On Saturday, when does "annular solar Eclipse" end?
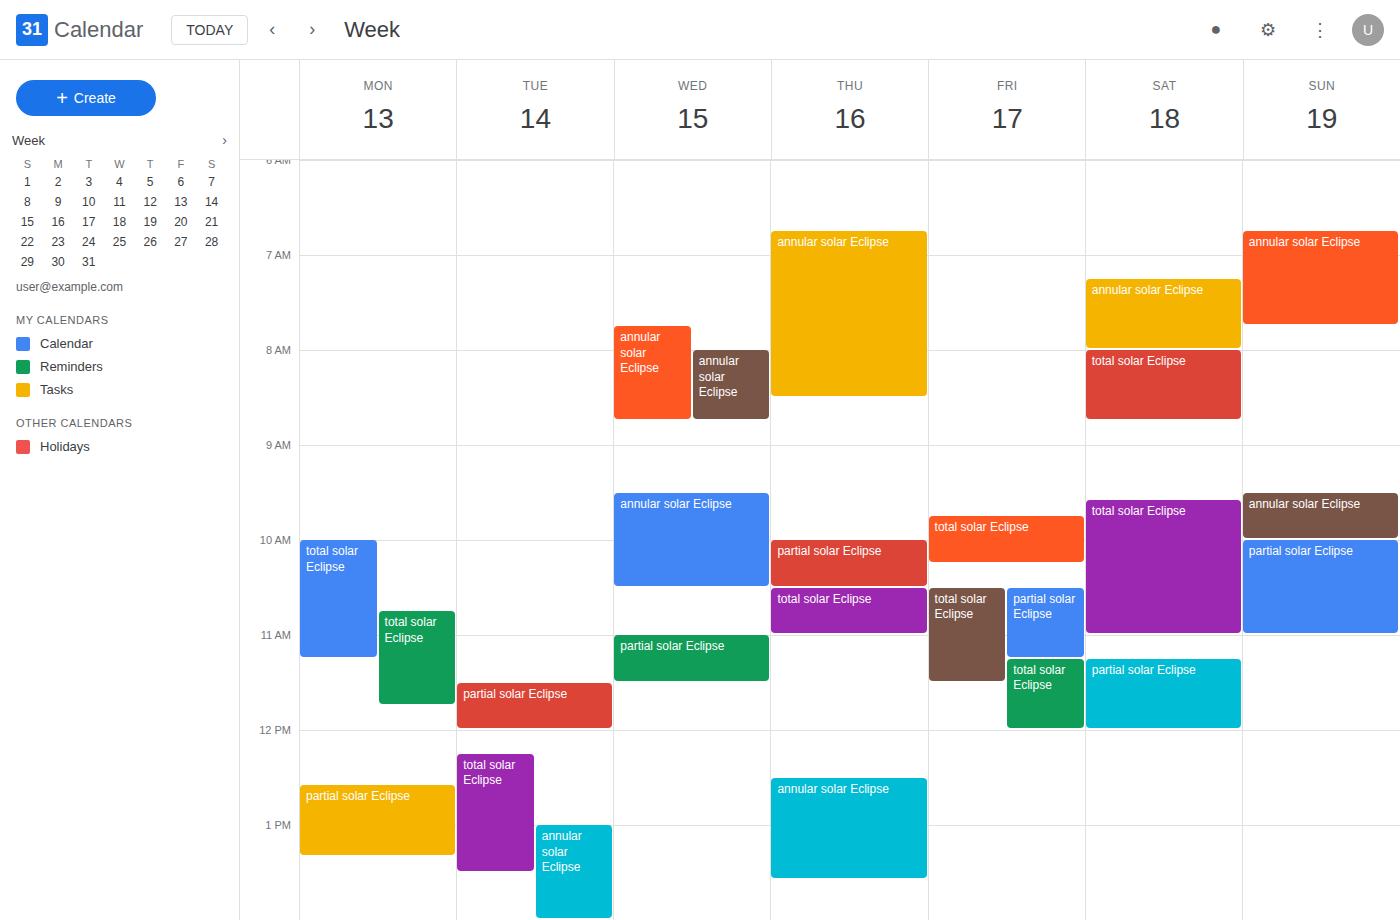
8:00 AM